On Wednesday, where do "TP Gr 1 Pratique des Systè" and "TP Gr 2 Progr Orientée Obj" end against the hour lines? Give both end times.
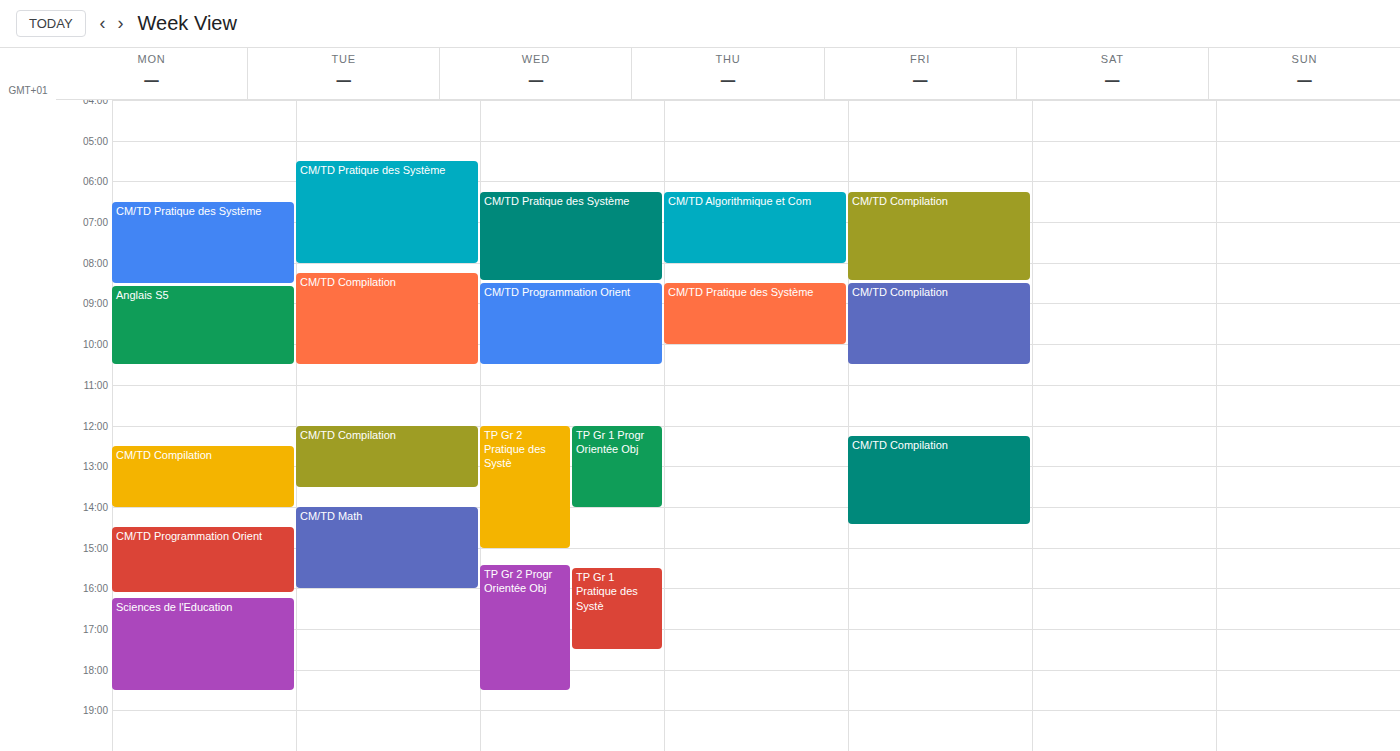
"TP Gr 1 Pratique des Systè": 5:30 PM, halfway between the 5 PM and 6 PM lines. "TP Gr 2 Progr Orientée Obj": 6:30 PM, halfway between the 6 PM and 7 PM lines.